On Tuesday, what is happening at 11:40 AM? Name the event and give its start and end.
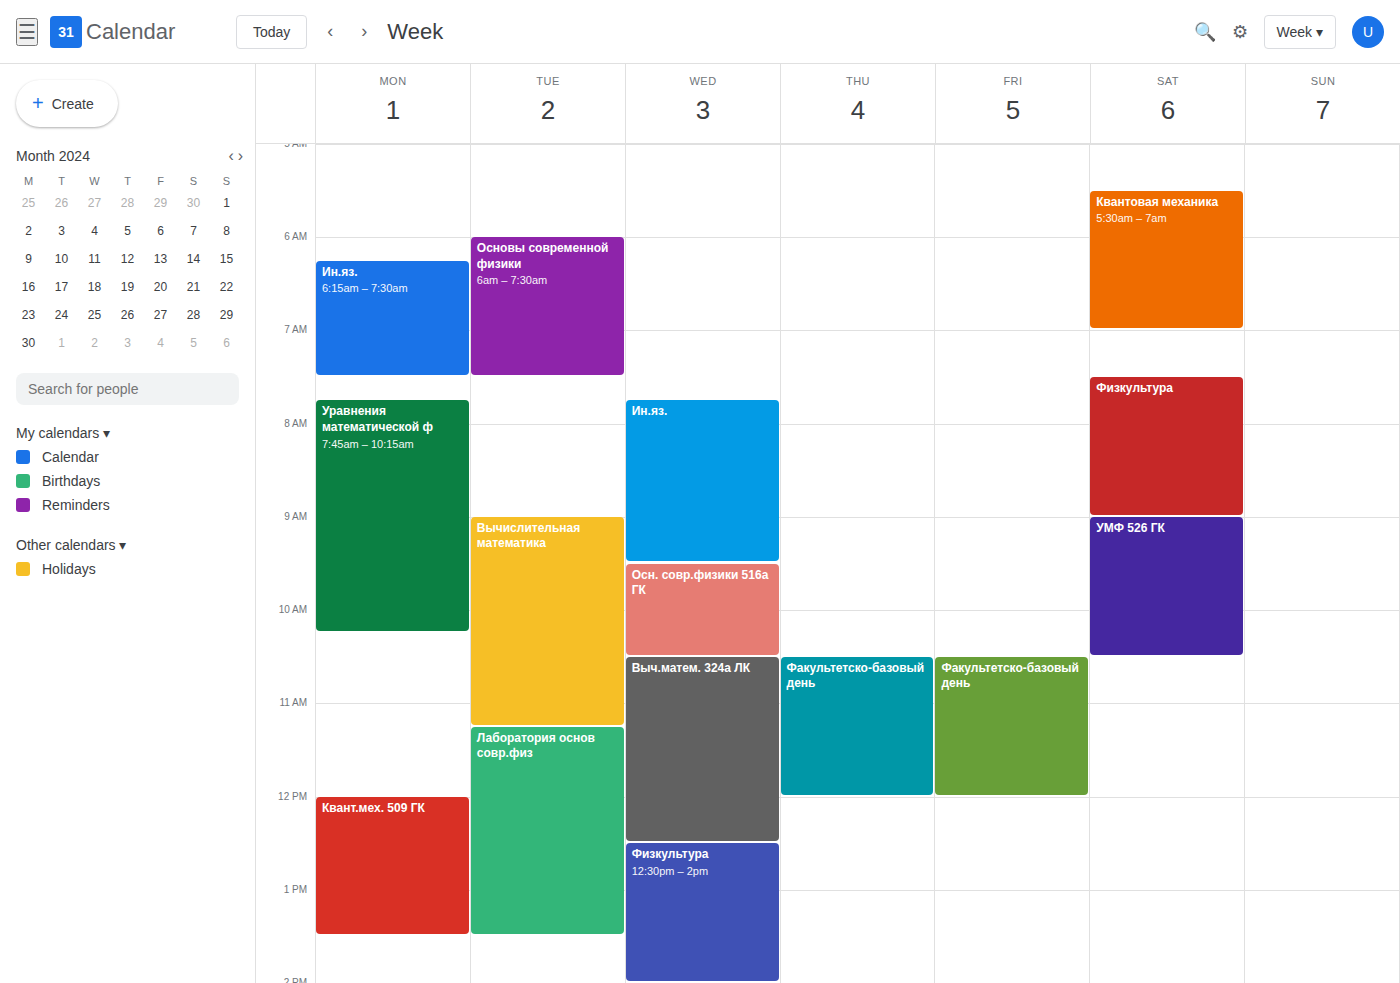
"Лаборатория основ совр.физ", 11:15 AM to 1:30 PM